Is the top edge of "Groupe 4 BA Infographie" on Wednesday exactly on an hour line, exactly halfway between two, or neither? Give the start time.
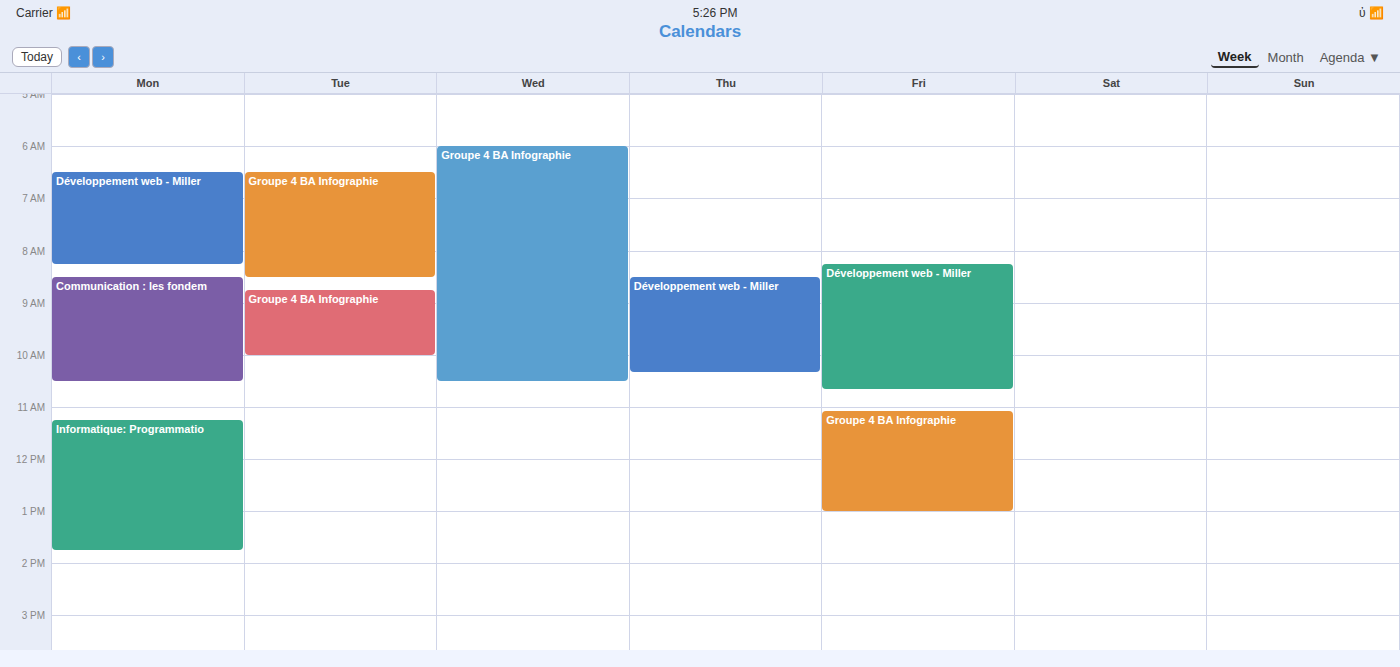
6:00 AM -- exactly on the 6 AM line.